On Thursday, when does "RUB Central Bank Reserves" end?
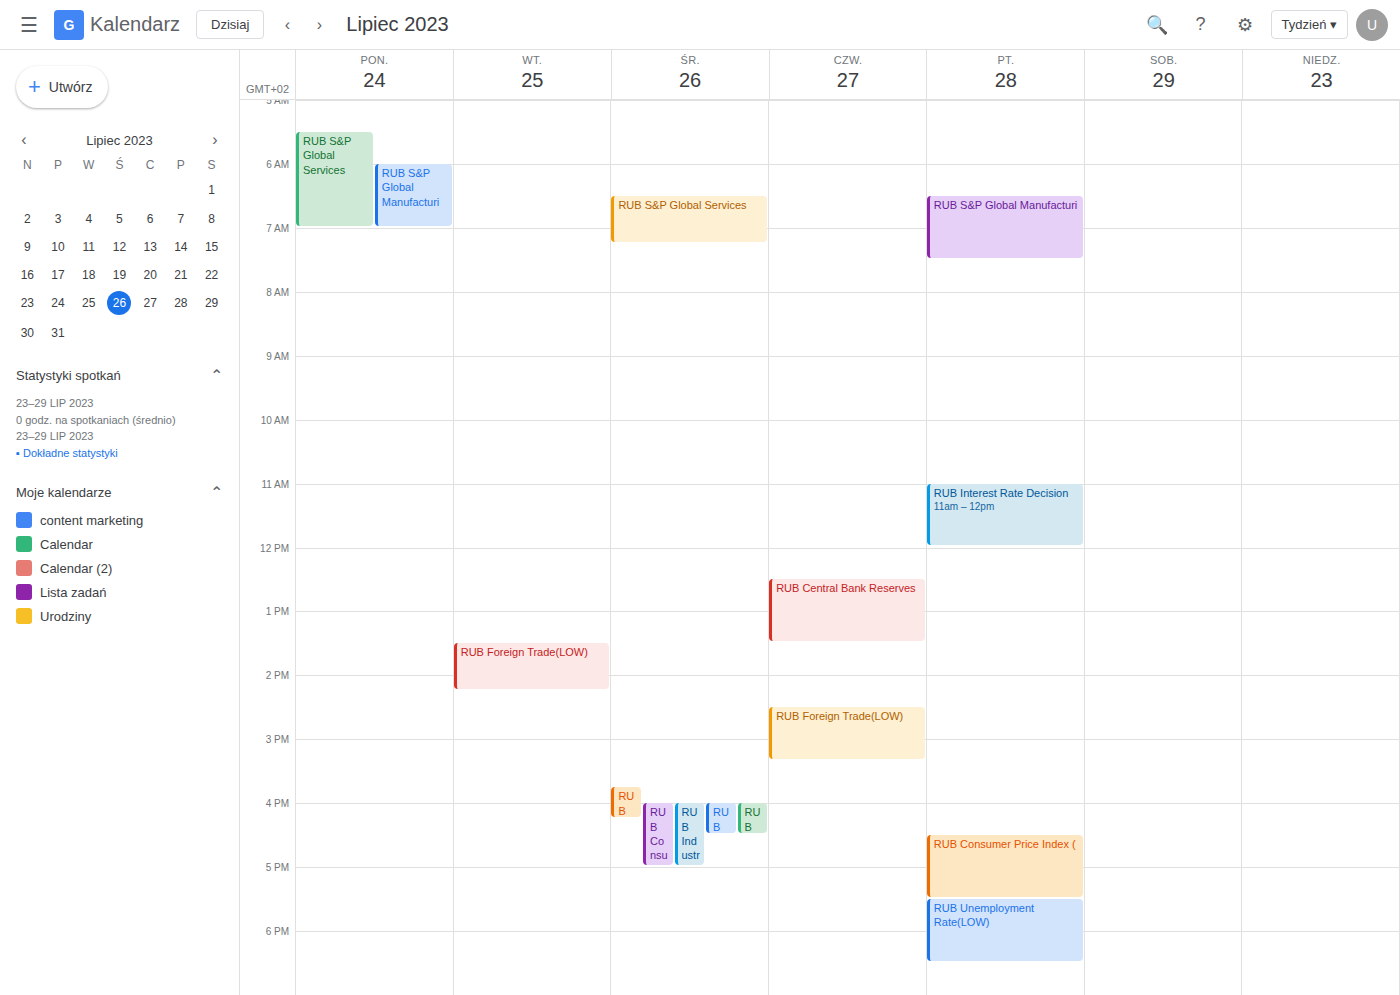
1:30 PM